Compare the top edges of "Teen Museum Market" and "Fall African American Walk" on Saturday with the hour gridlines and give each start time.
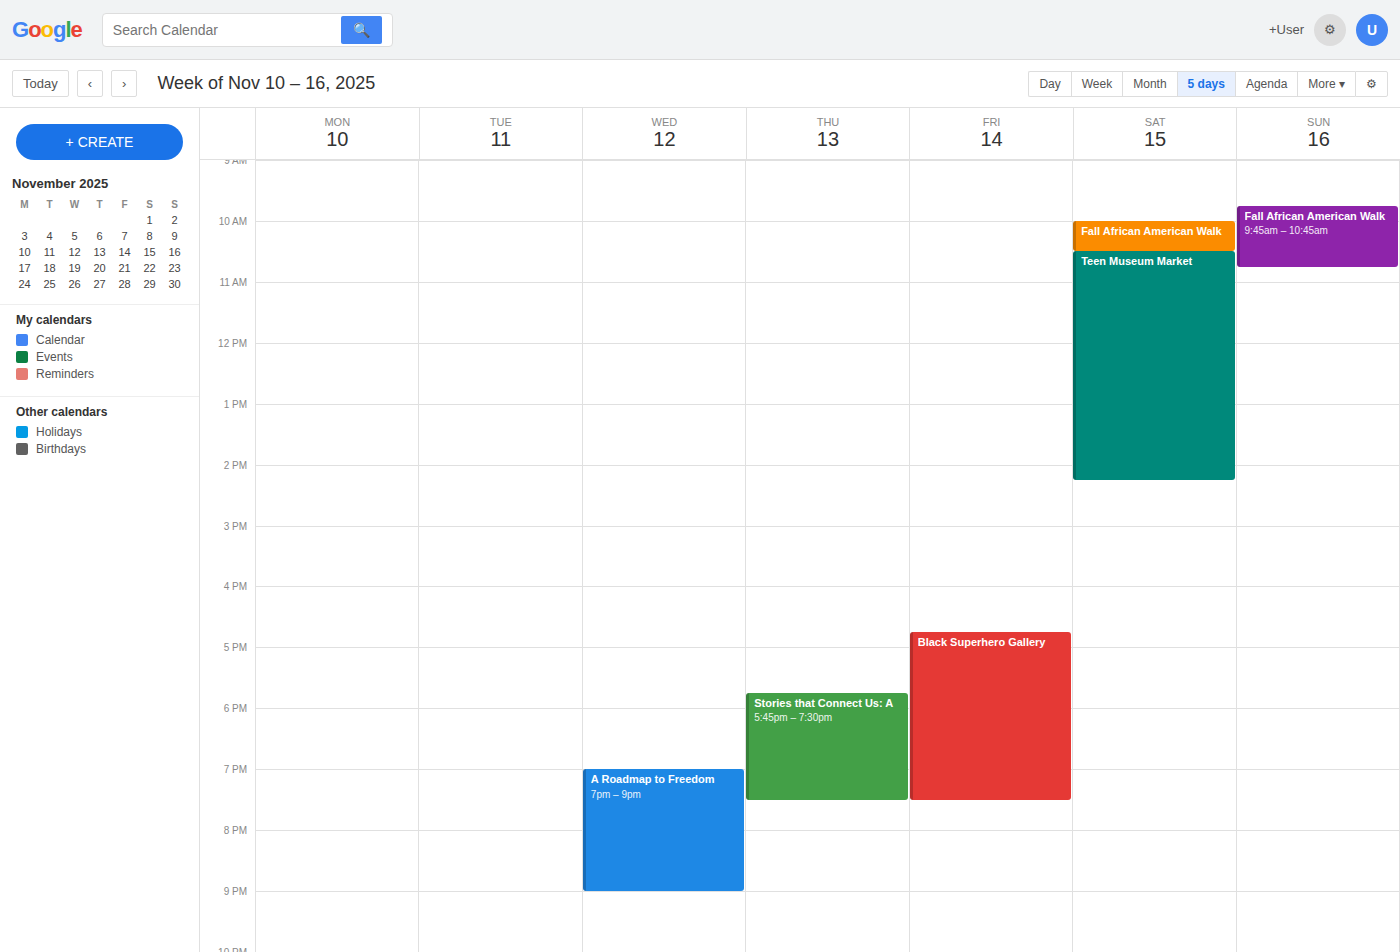
"Teen Museum Market": 10:30 AM, halfway between the 10 AM and 11 AM lines. "Fall African American Walk": 10:00 AM, exactly on the 10 AM line.